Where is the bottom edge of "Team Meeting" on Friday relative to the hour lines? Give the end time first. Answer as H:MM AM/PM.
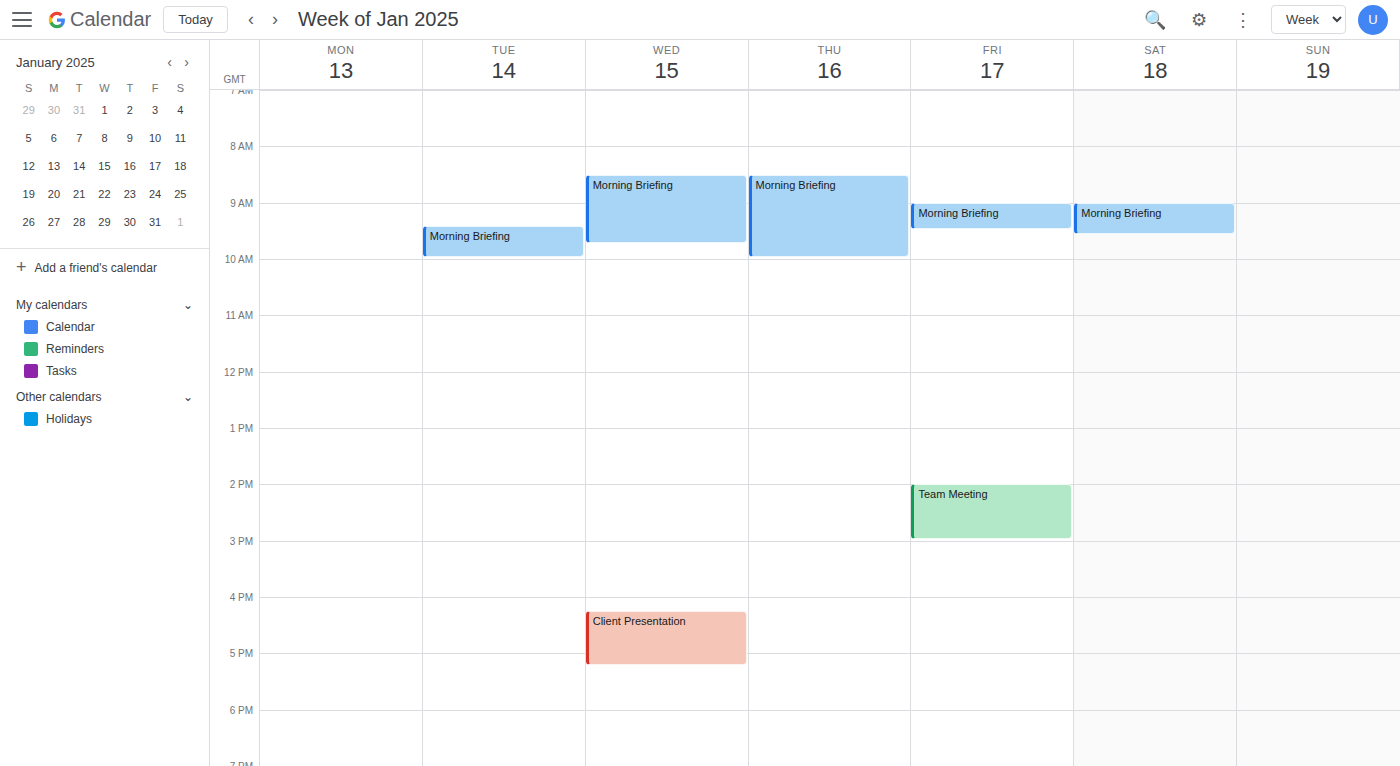
3:00 PM -- exactly on the 3 PM line.